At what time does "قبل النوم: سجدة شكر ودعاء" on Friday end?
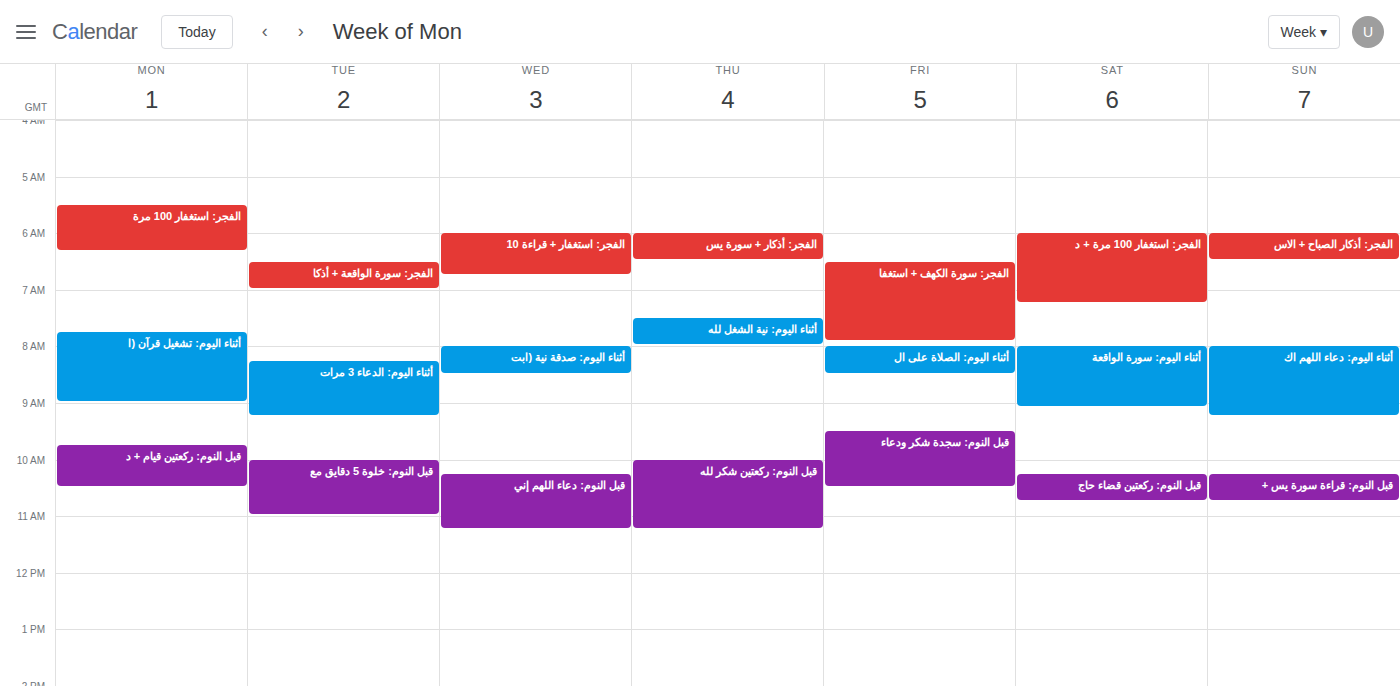
10:30